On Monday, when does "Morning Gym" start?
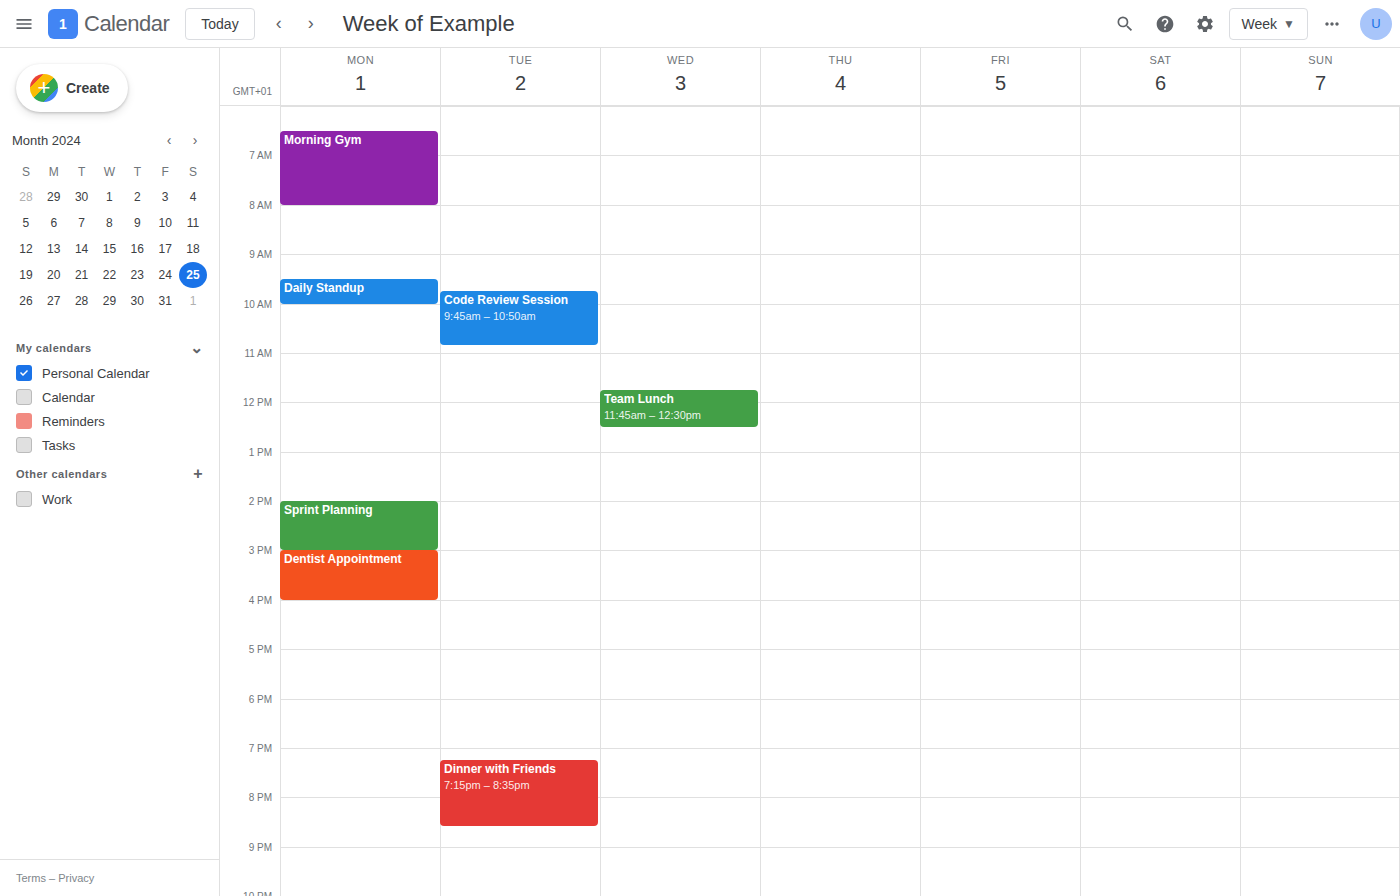
6:30 AM